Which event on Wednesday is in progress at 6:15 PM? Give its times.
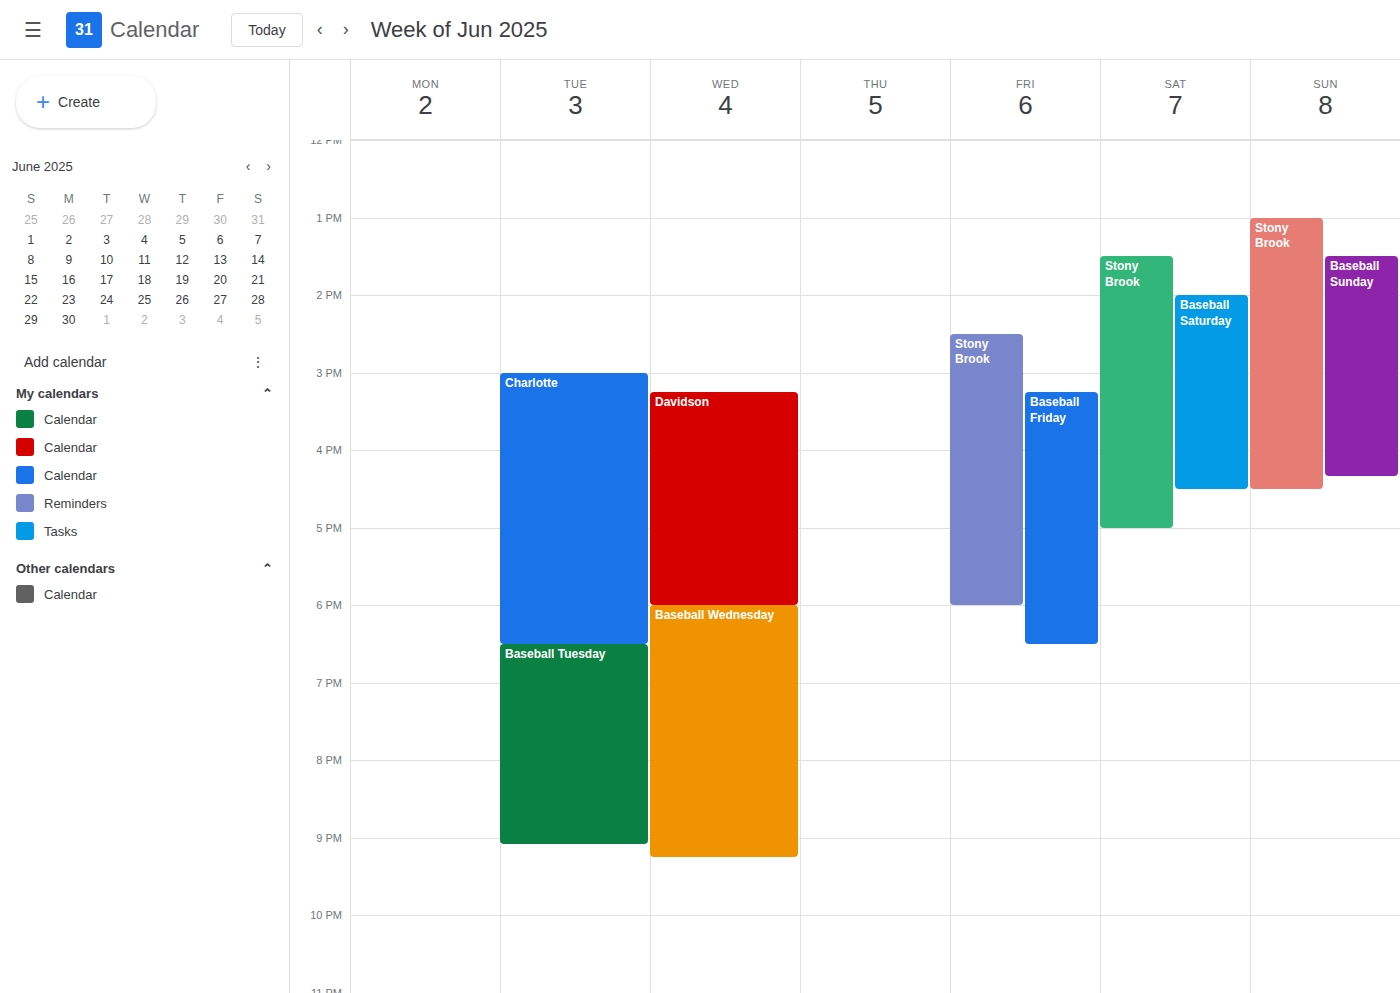
"Baseball Wednesday", 6:00 PM to 9:15 PM